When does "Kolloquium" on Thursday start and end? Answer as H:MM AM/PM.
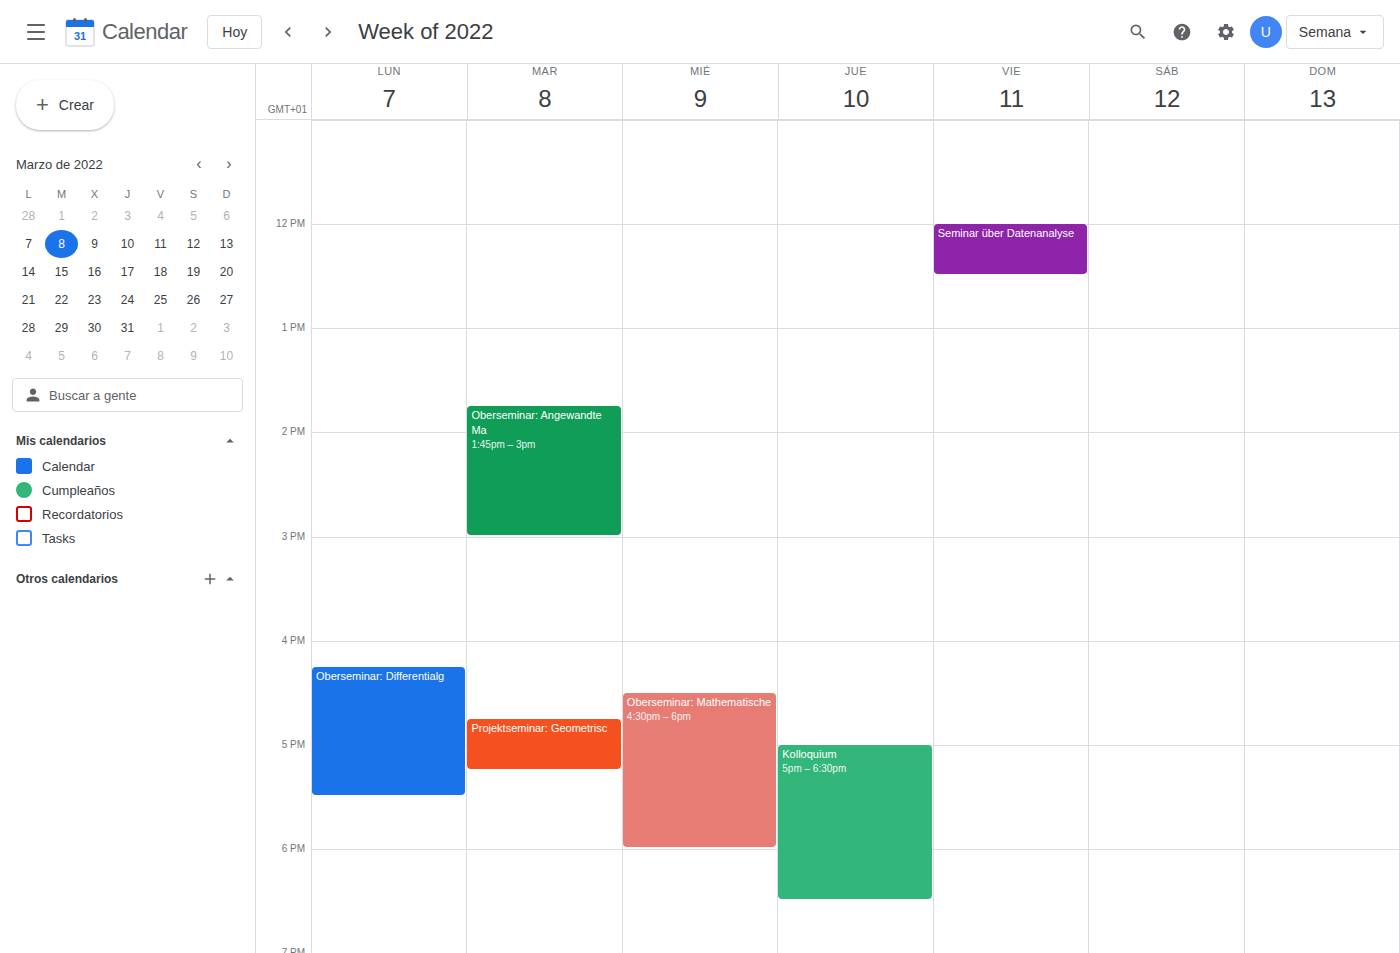
5:00 PM to 6:30 PM